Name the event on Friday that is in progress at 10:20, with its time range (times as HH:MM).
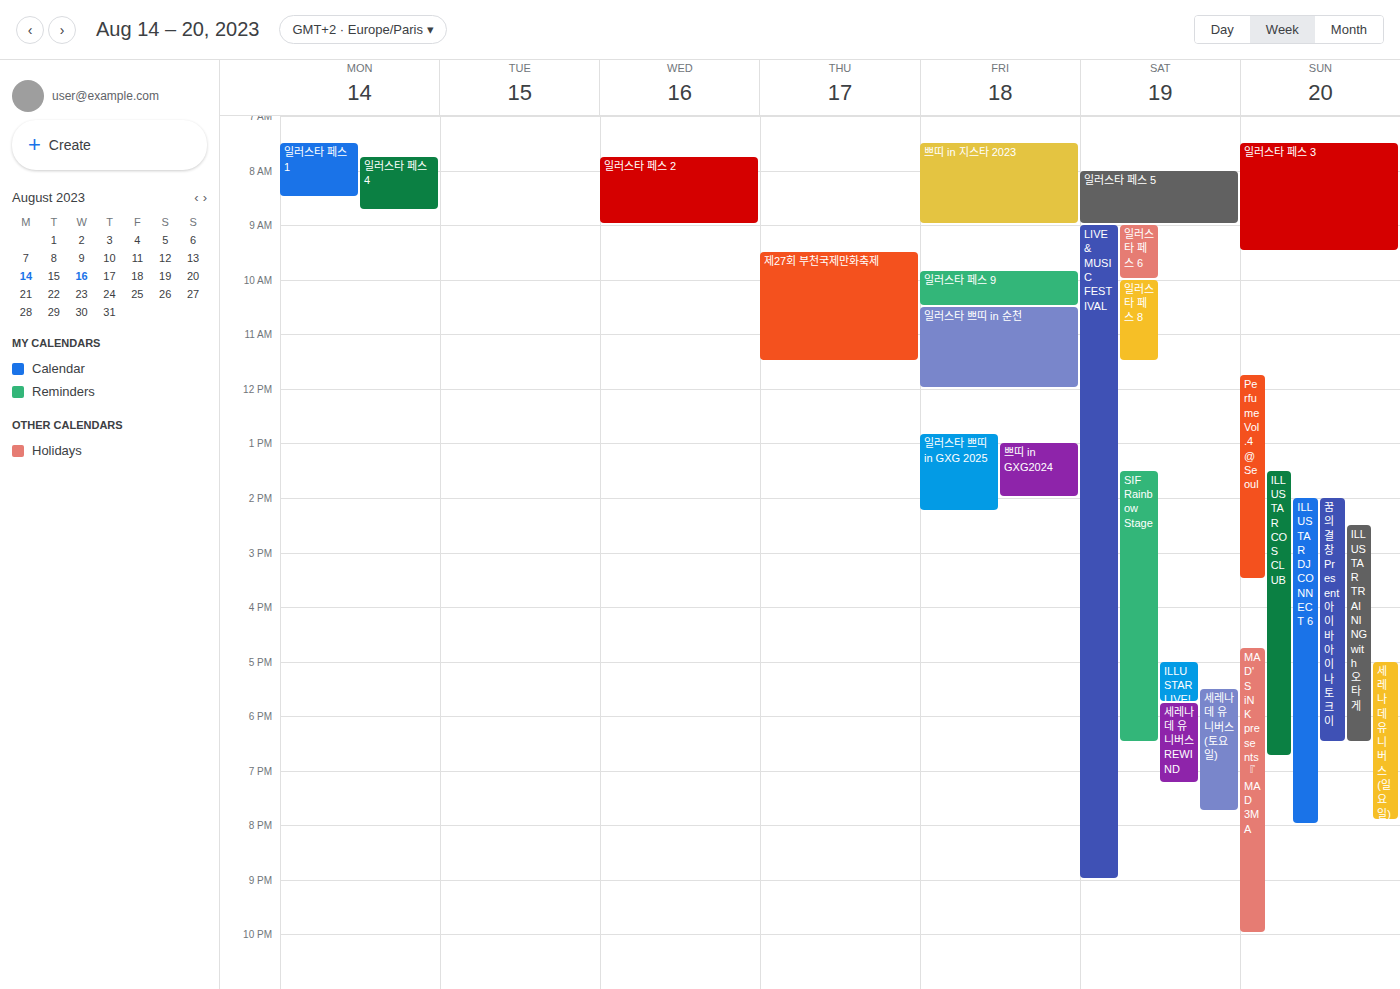
"일러스타 페스 9", 09:50 to 10:30